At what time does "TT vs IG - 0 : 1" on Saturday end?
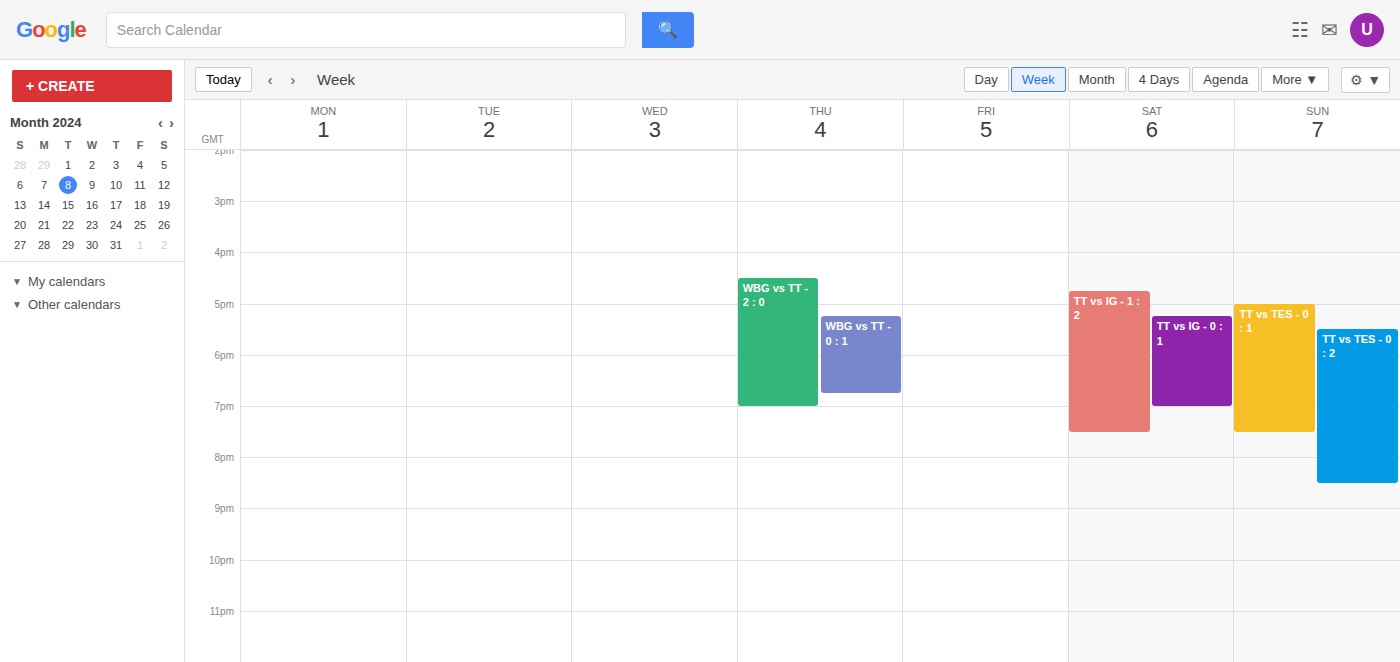
7:00 PM